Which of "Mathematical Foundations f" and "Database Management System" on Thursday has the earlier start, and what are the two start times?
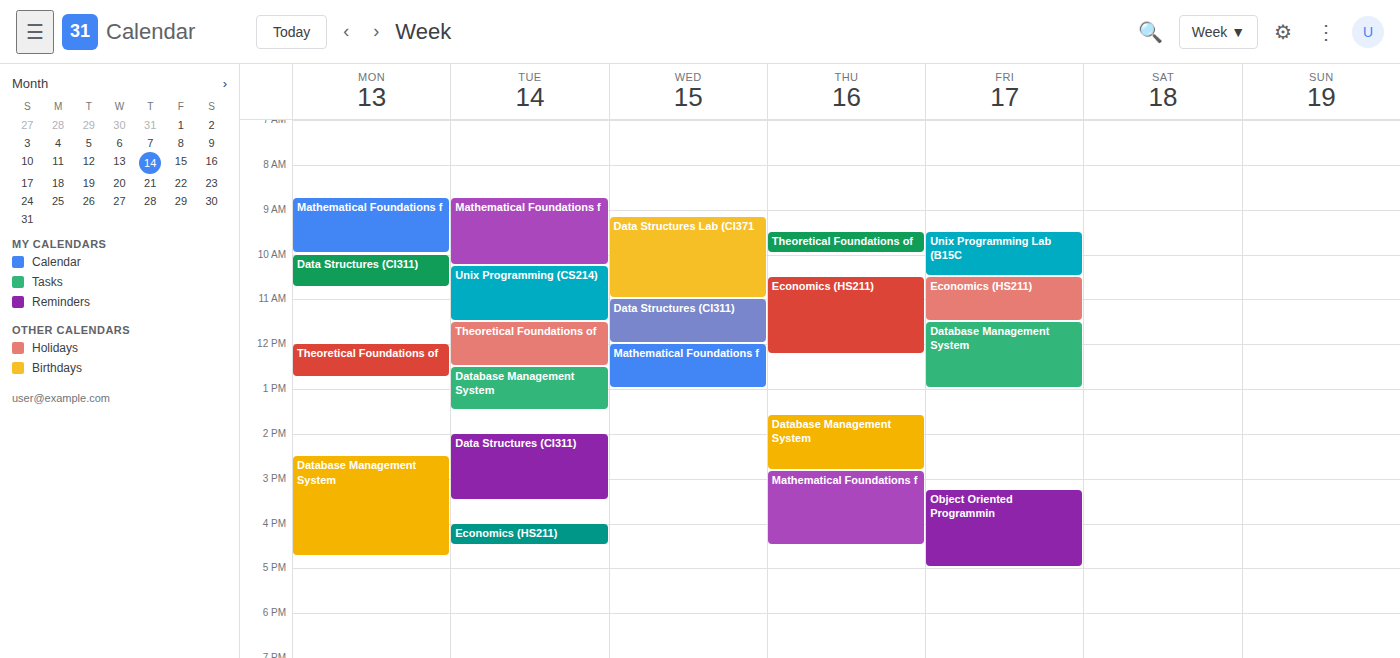
"Database Management System" 1:35 PM; "Mathematical Foundations f" 2:50 PM.